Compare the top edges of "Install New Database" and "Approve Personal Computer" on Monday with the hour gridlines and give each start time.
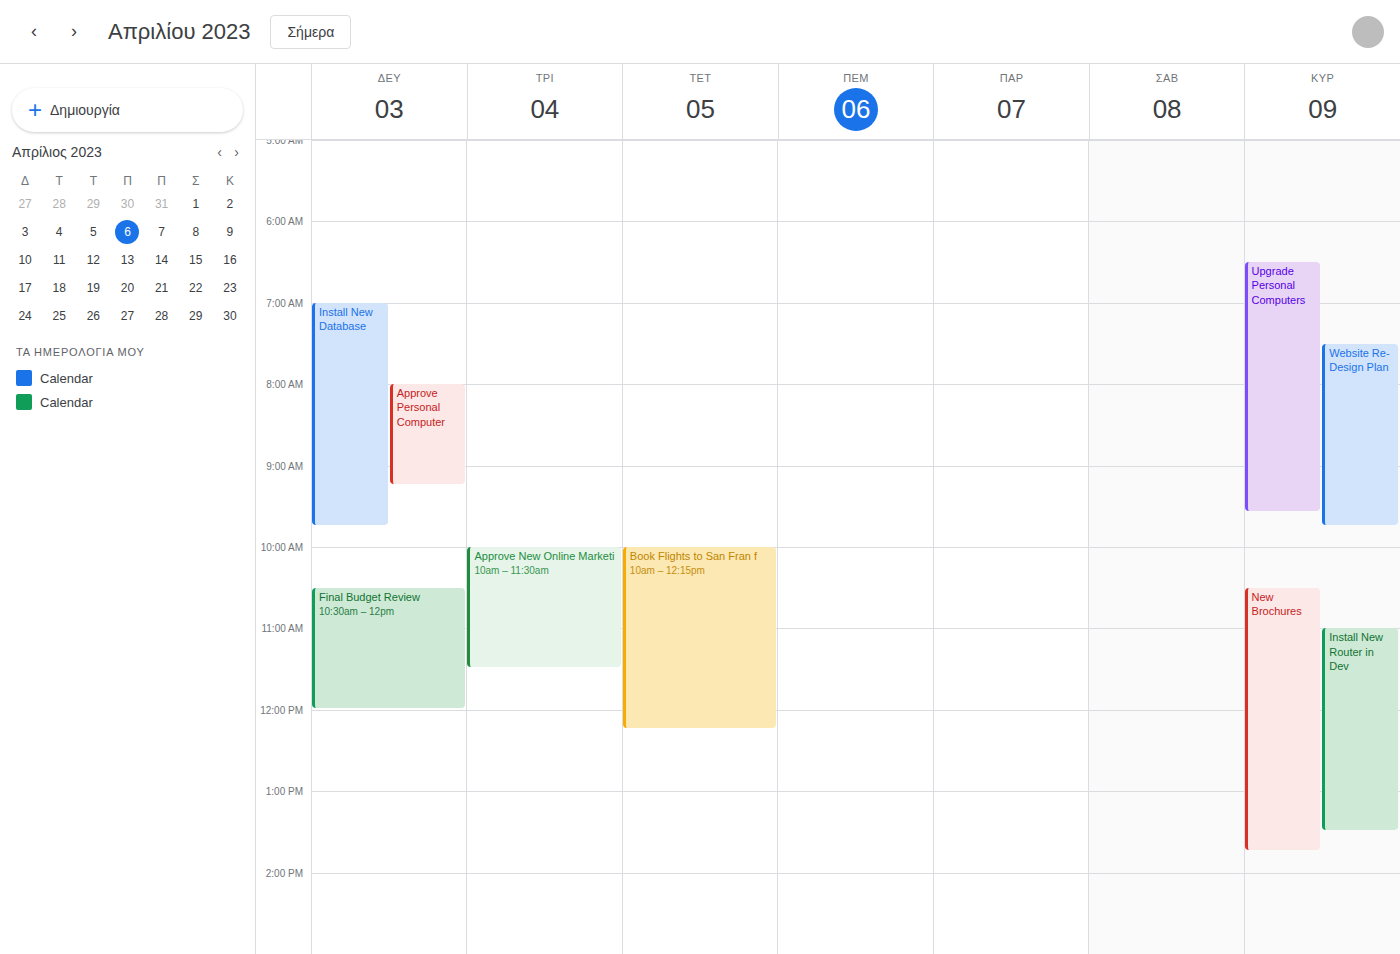
"Install New Database": 7:00 AM, exactly on the 7 AM line. "Approve Personal Computer": 8:00 AM, exactly on the 8 AM line.